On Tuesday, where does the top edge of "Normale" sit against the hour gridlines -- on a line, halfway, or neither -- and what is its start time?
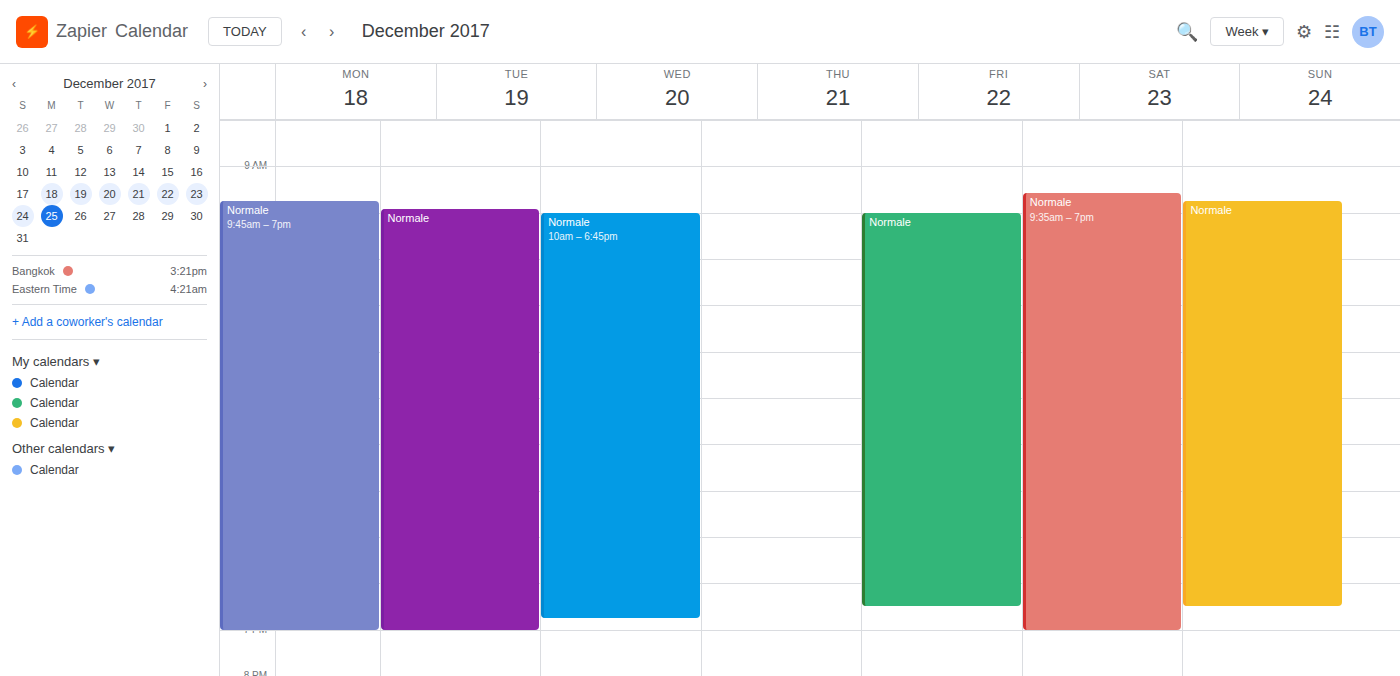
9:55 AM -- neither: 55 minutes below the 9 AM line and 5 minutes above the 10 AM line.